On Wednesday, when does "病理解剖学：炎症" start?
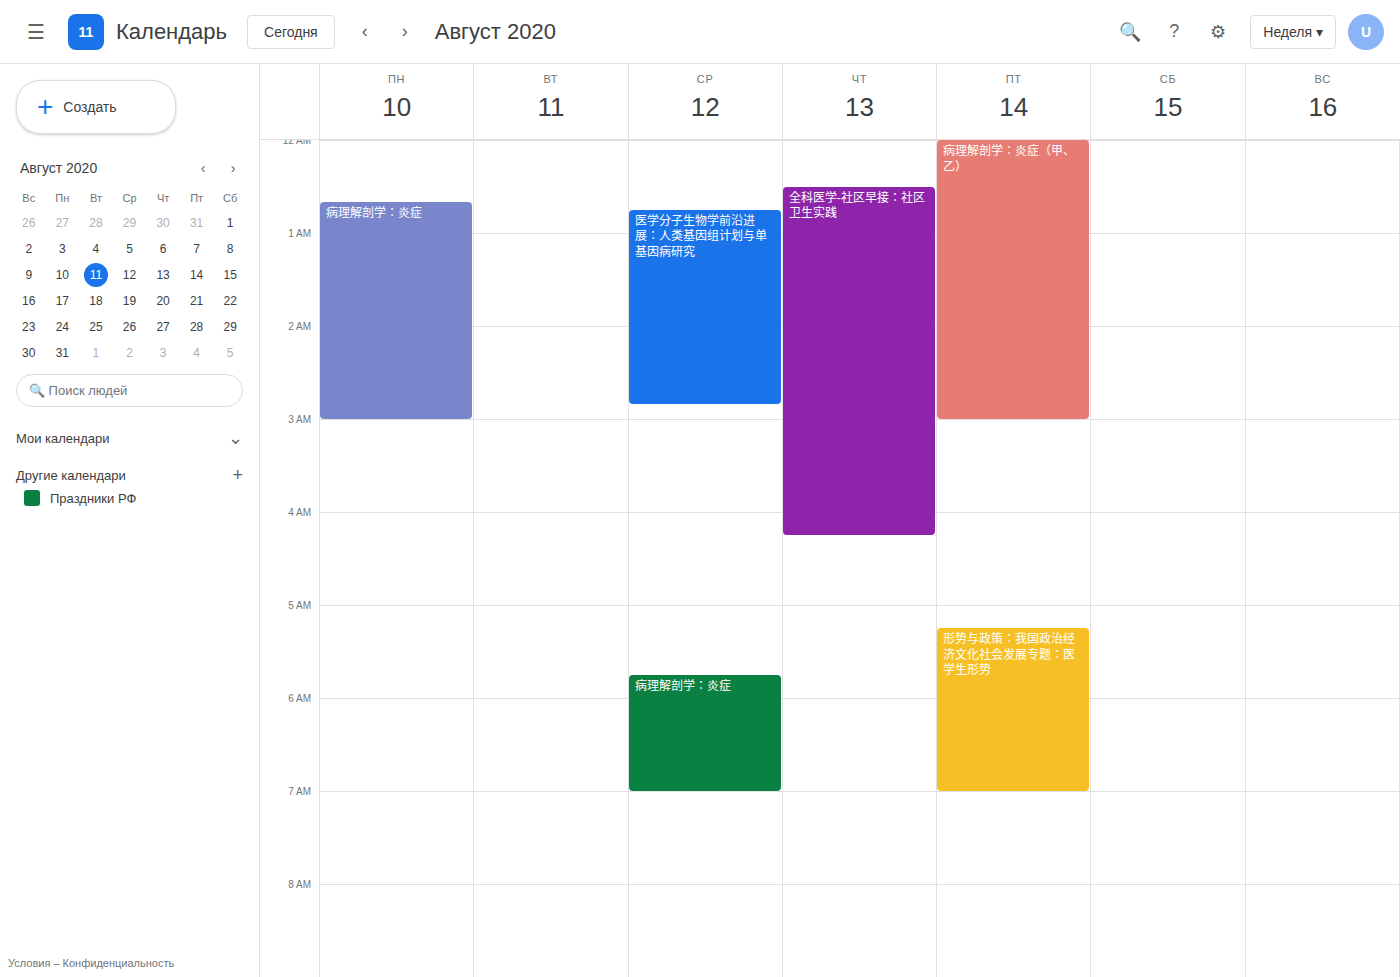
5:45 AM